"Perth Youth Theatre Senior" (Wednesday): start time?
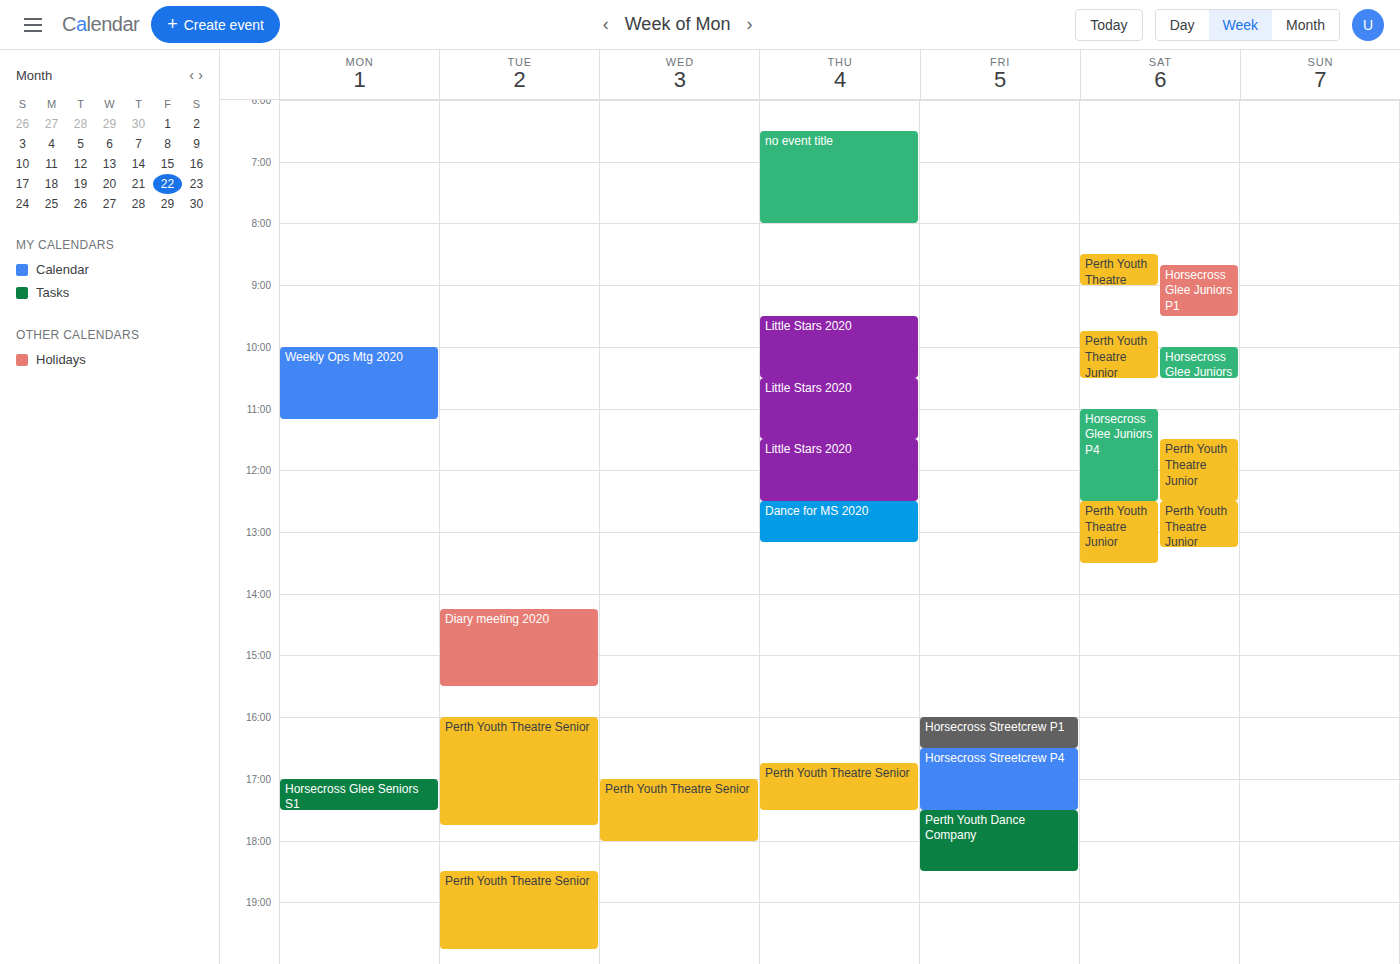
5:00 PM